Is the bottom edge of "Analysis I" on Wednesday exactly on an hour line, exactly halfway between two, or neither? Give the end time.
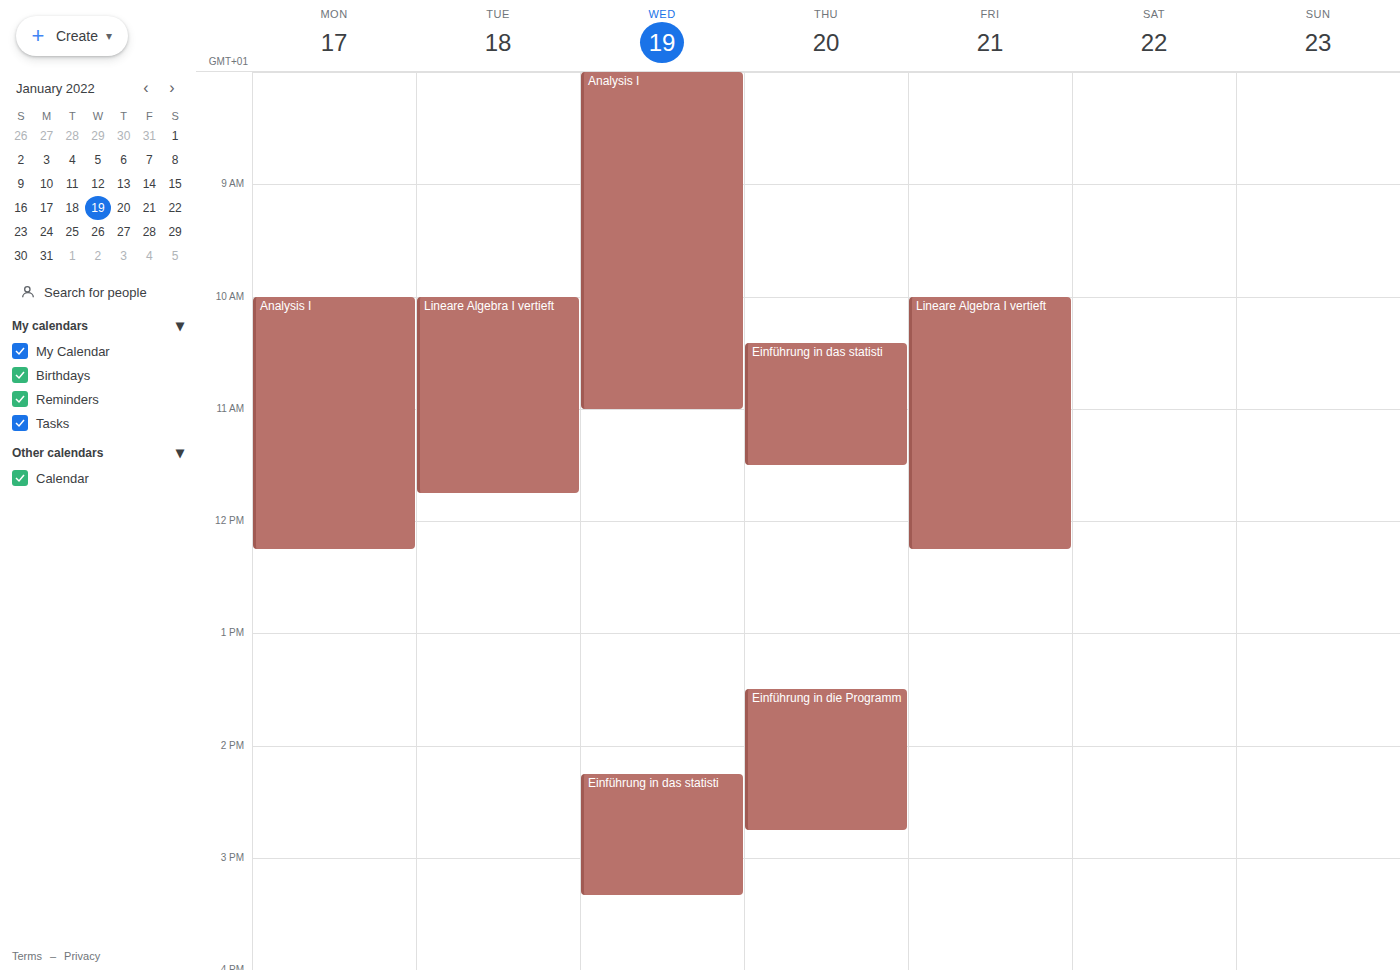
11:00 AM -- exactly on the 11 AM line.